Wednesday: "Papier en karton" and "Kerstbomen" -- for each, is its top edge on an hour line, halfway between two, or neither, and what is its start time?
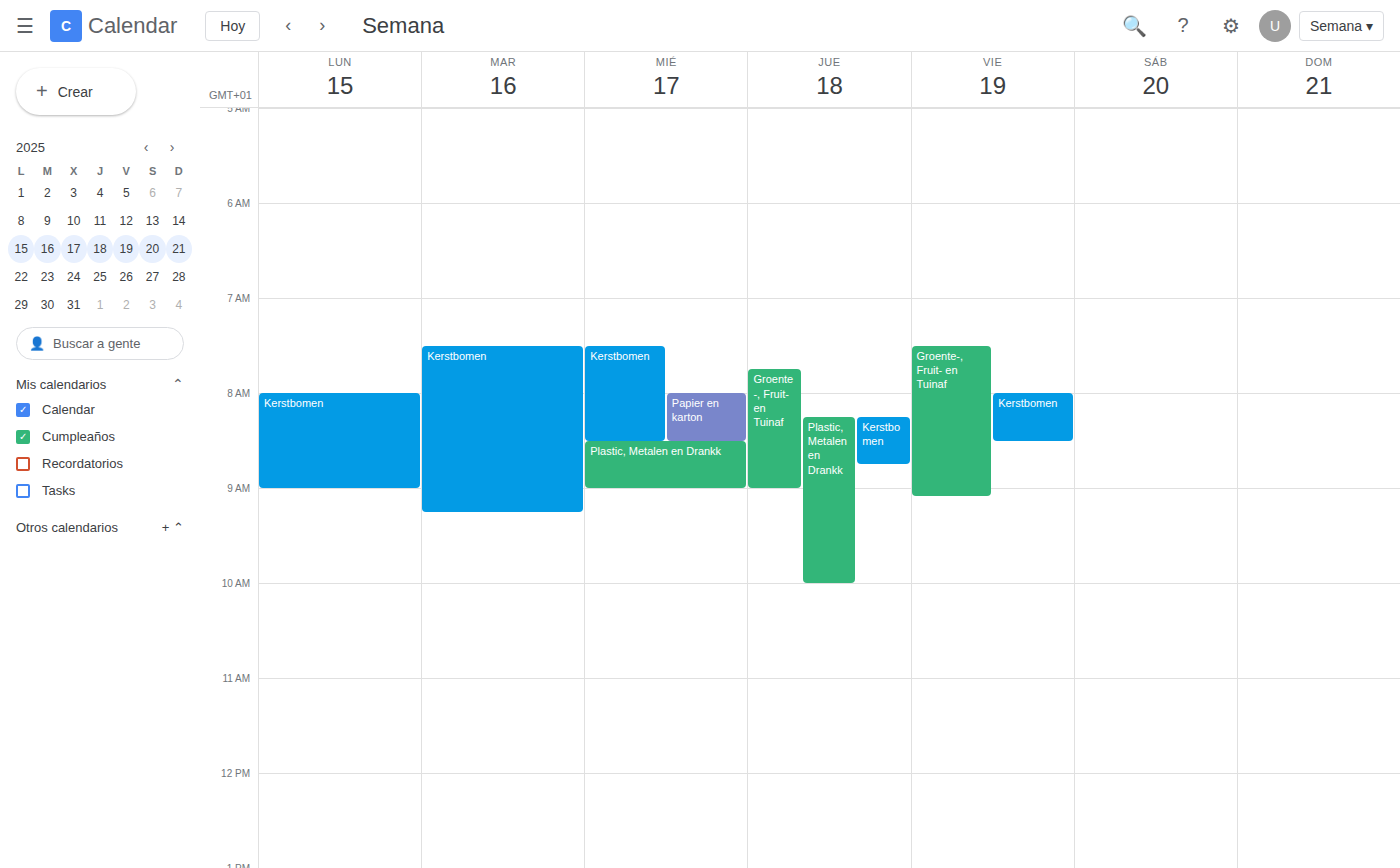
"Papier en karton": 8:00 AM, exactly on the 8 AM line. "Kerstbomen": 7:30 AM, halfway between the 7 AM and 8 AM lines.